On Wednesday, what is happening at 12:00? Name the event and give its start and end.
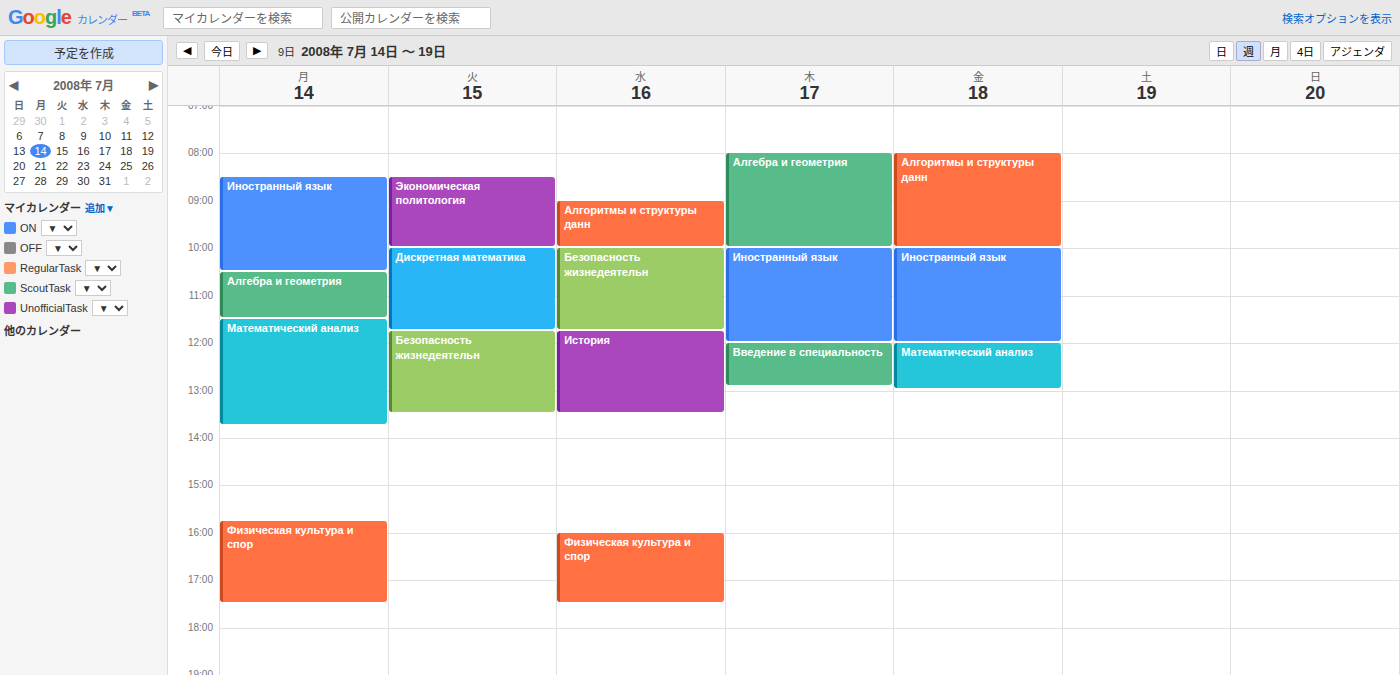
"История", 11:45 to 13:30